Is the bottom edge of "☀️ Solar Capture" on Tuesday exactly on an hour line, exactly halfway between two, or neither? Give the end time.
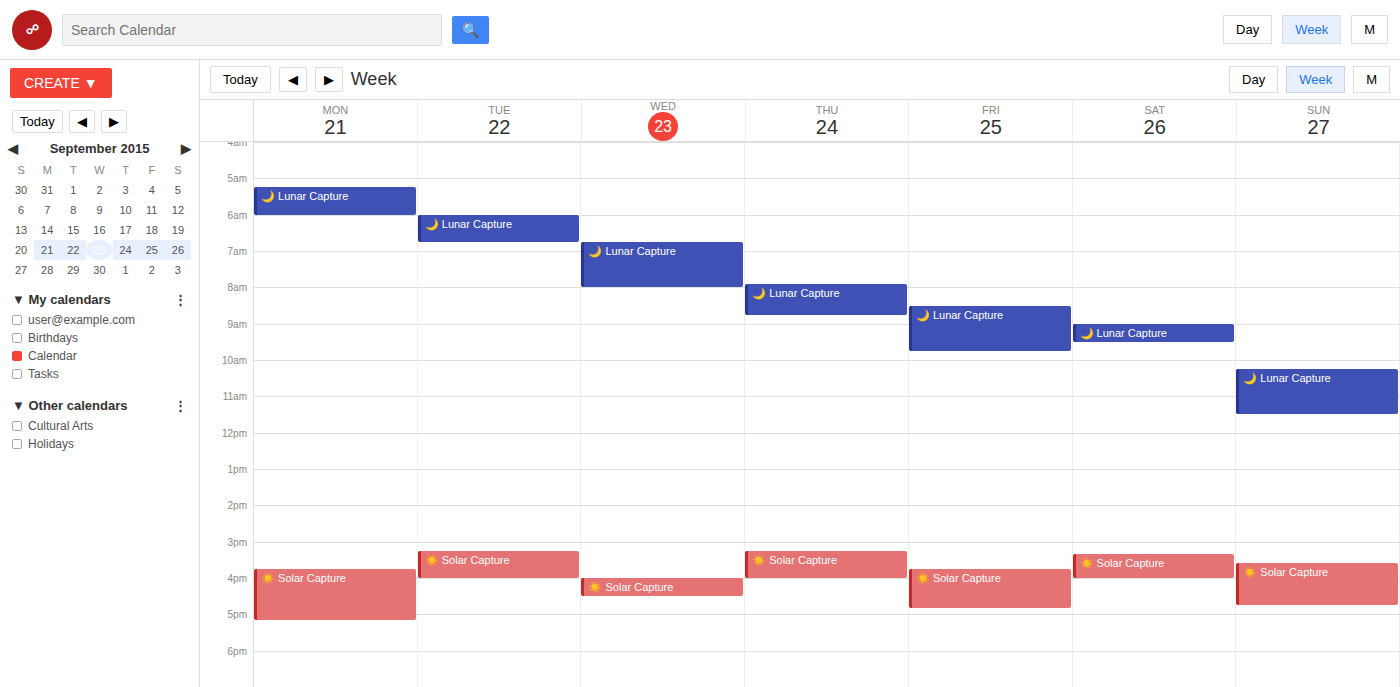
4:00 PM -- exactly on the 4 PM line.